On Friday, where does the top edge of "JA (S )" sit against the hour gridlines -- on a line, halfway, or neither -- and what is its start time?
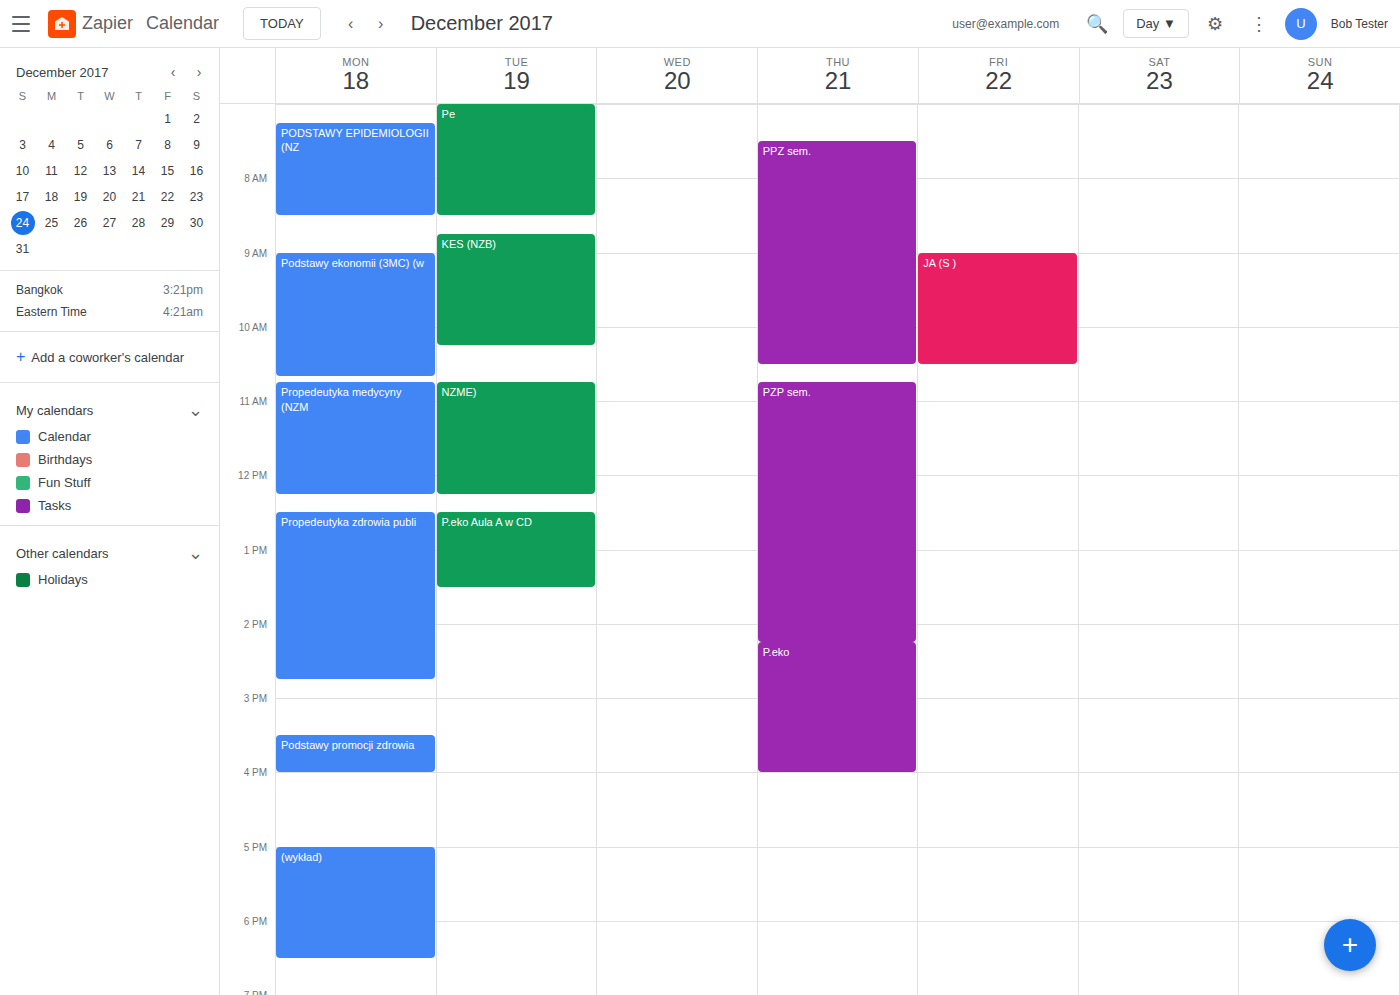
9:00 AM -- exactly on the 9 AM line.